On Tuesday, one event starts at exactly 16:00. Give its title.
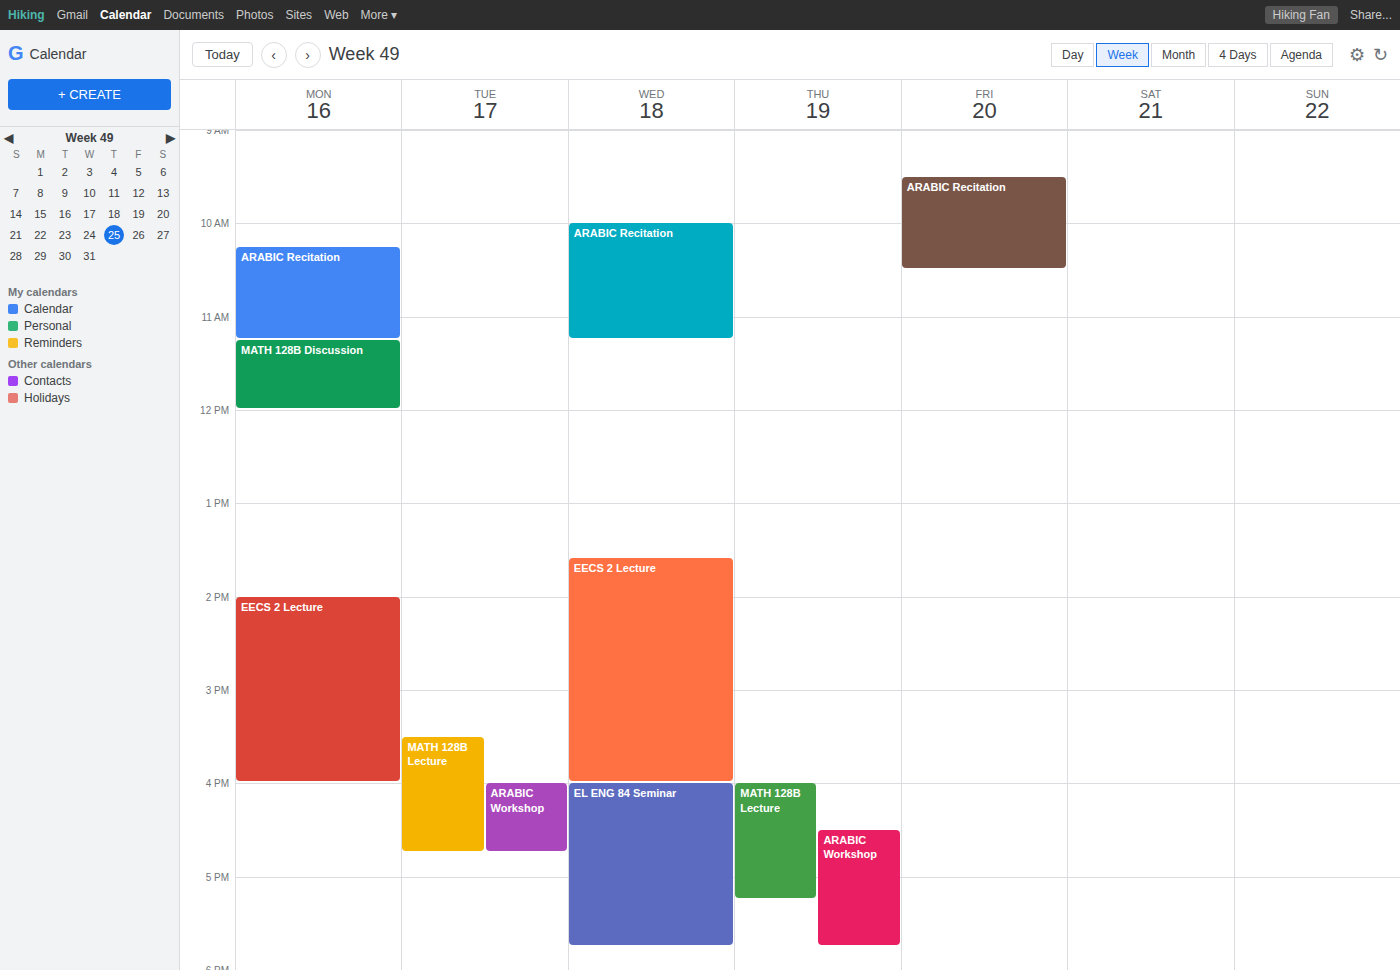
"ARABIC Workshop"